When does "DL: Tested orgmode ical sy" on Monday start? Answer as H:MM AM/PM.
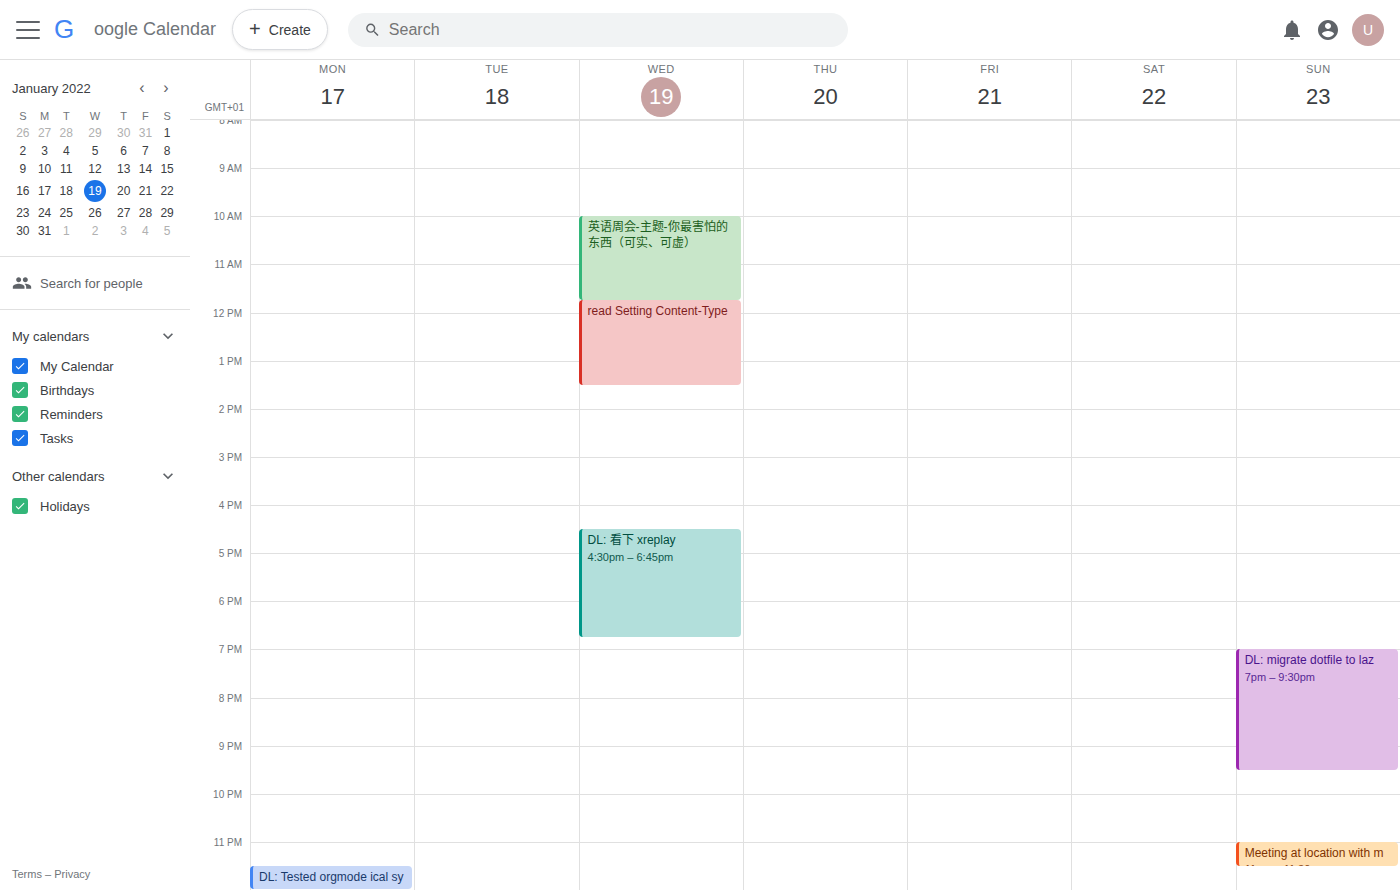
11:30 PM